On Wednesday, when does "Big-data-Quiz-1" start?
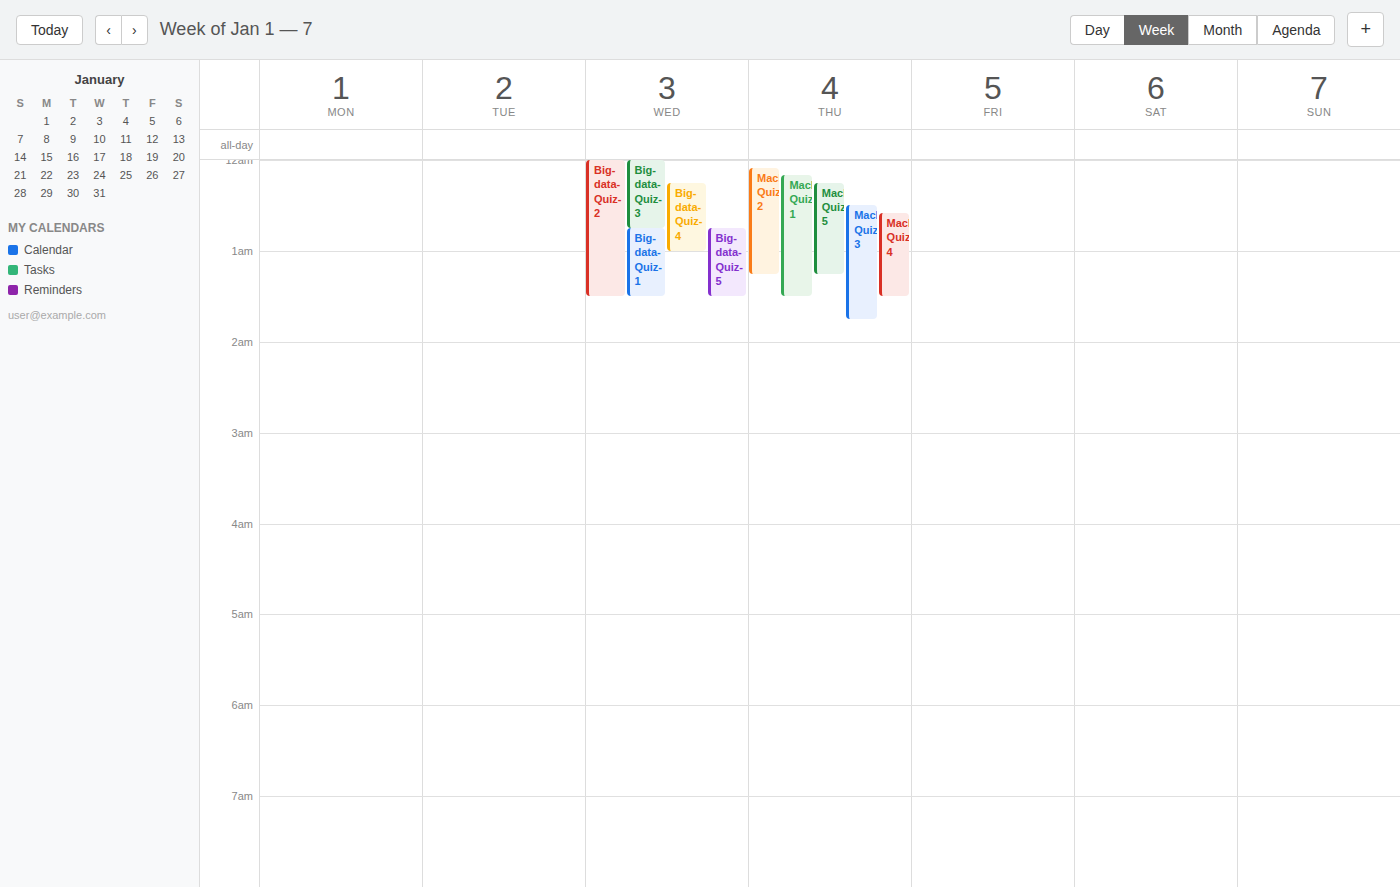
12:45 AM